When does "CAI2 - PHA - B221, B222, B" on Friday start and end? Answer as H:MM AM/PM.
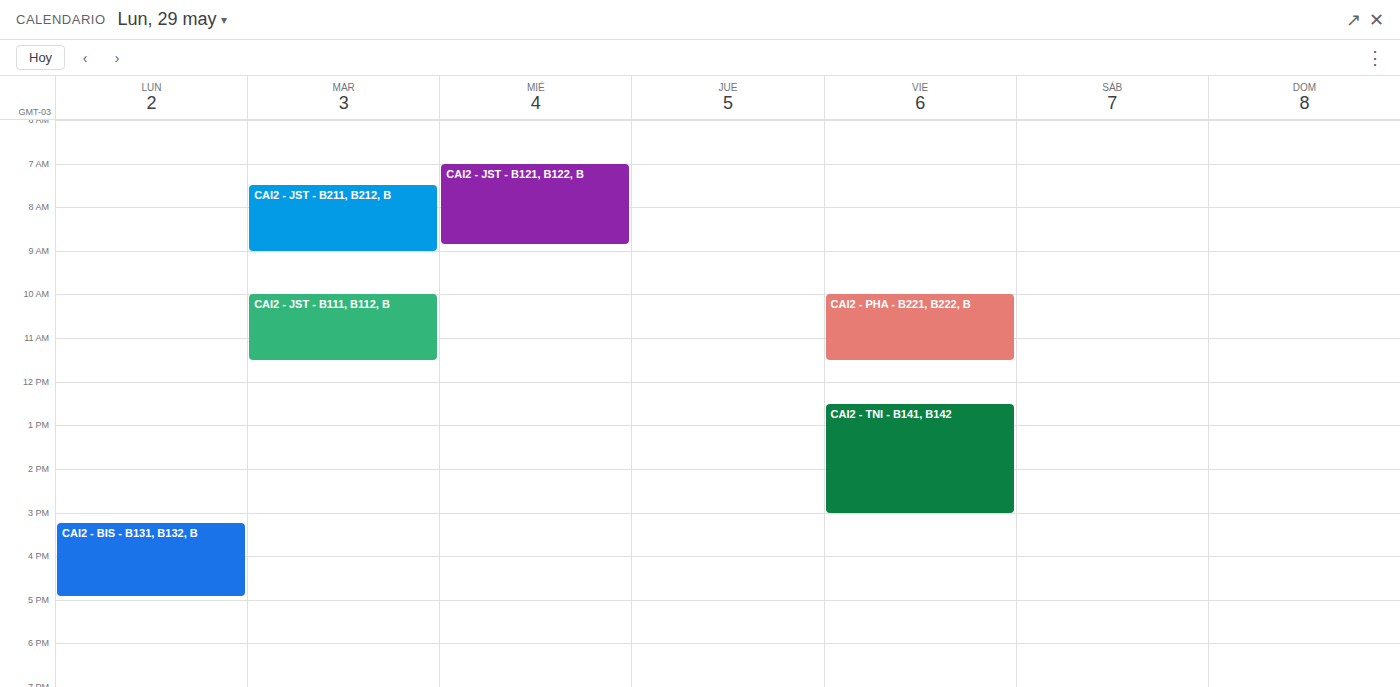
10:00 AM to 11:30 AM